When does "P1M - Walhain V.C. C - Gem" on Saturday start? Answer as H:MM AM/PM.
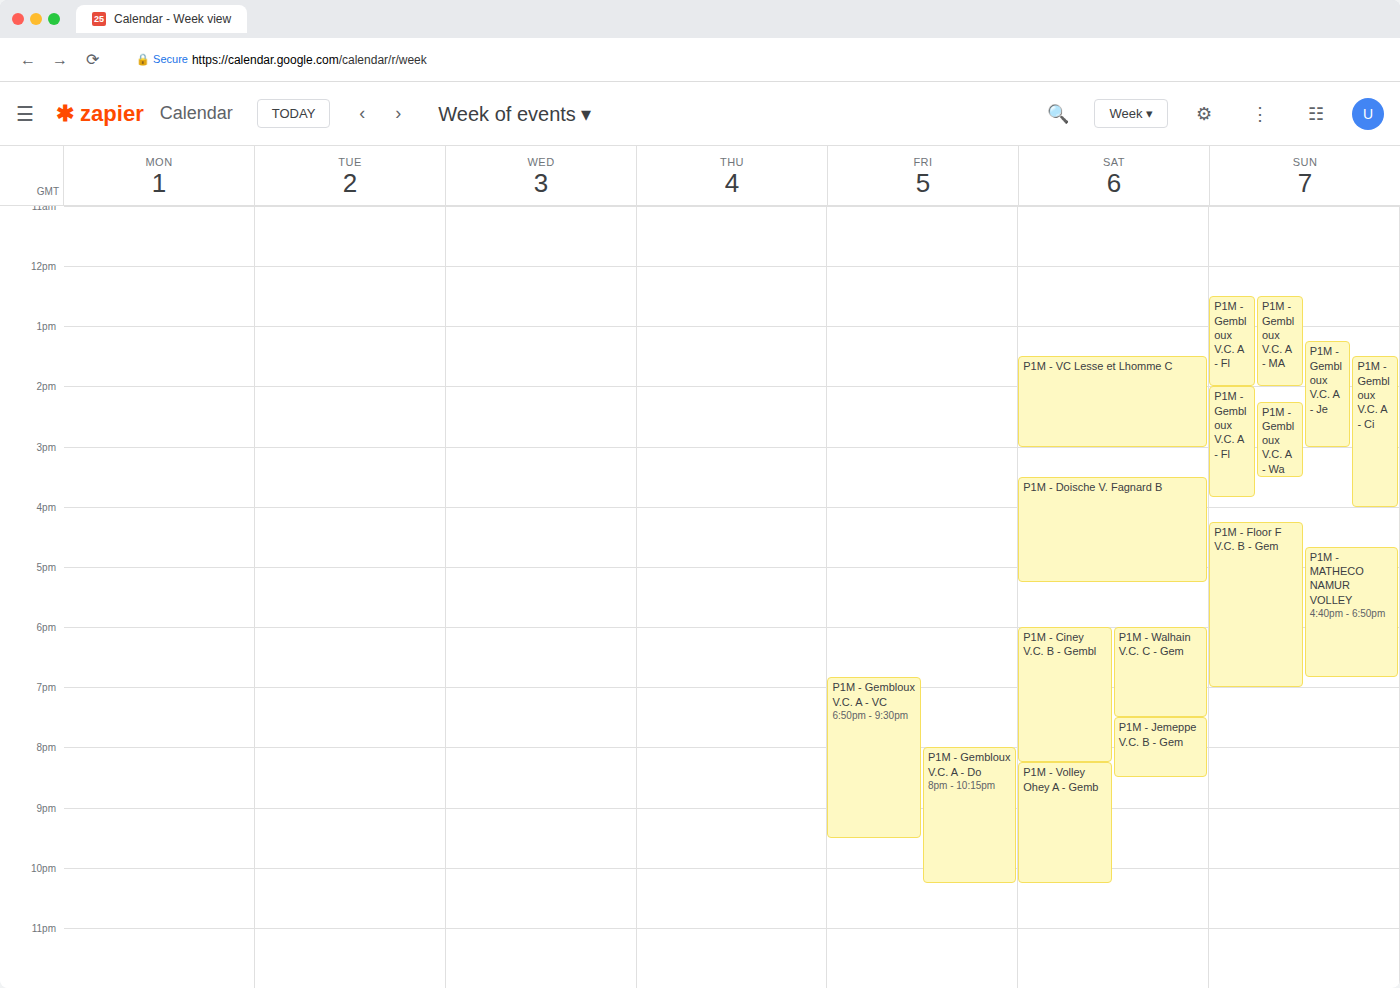
6:00 PM